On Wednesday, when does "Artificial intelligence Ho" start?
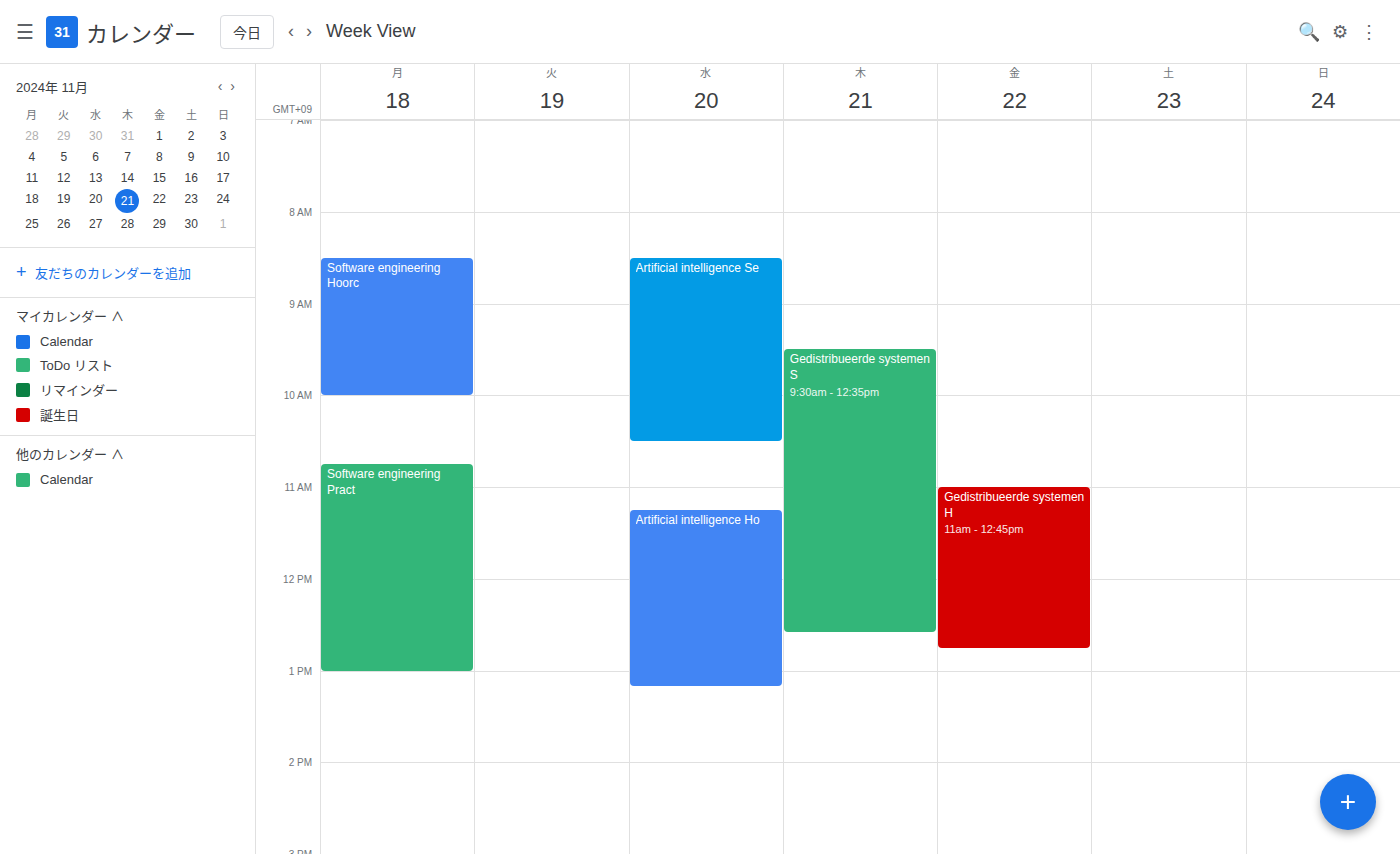
11:15 AM